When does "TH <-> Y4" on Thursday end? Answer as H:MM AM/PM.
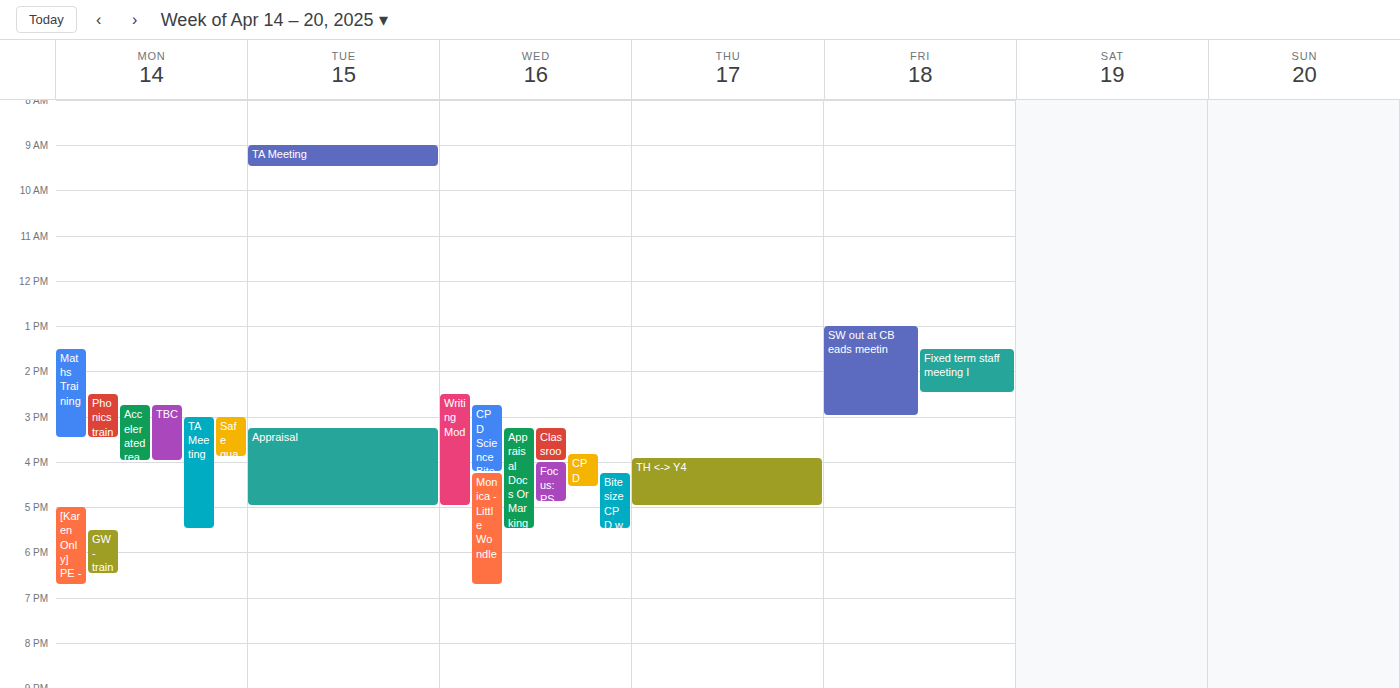
5:00 PM